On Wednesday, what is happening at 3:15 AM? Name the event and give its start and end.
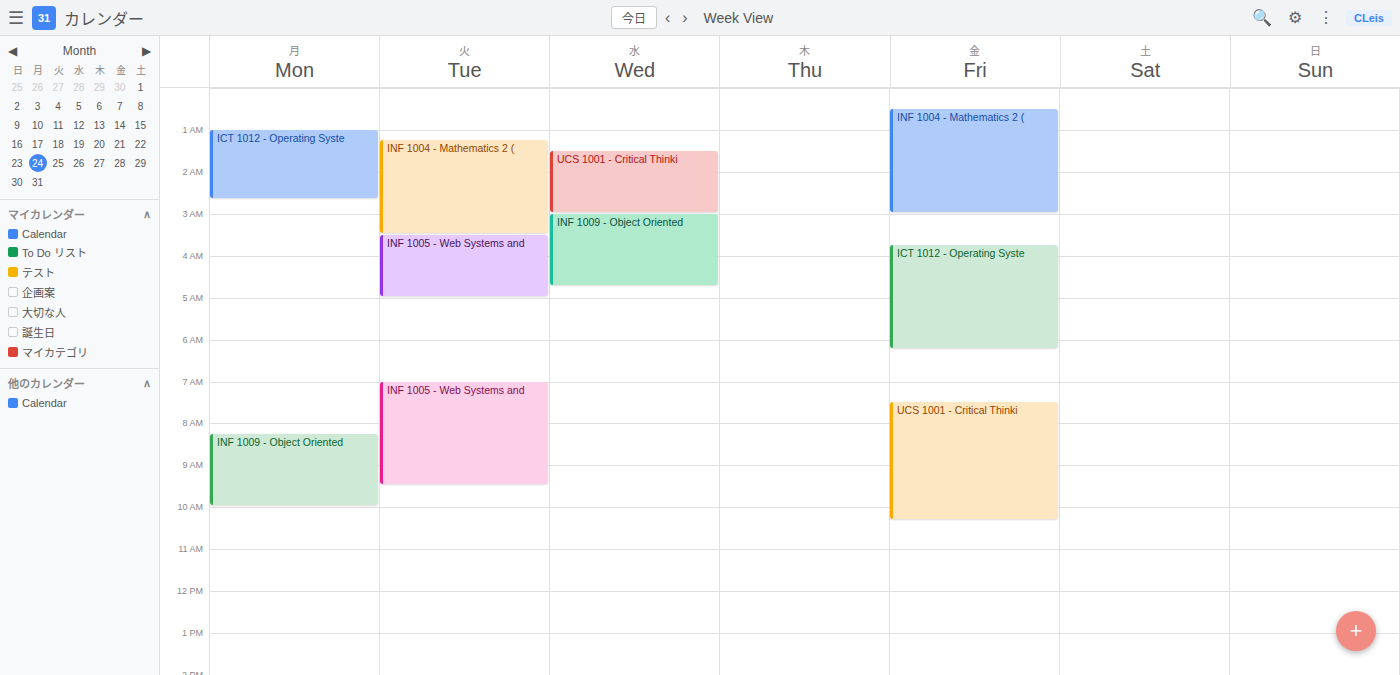
"INF 1009 - Object Oriented", 3:00 AM to 4:45 AM